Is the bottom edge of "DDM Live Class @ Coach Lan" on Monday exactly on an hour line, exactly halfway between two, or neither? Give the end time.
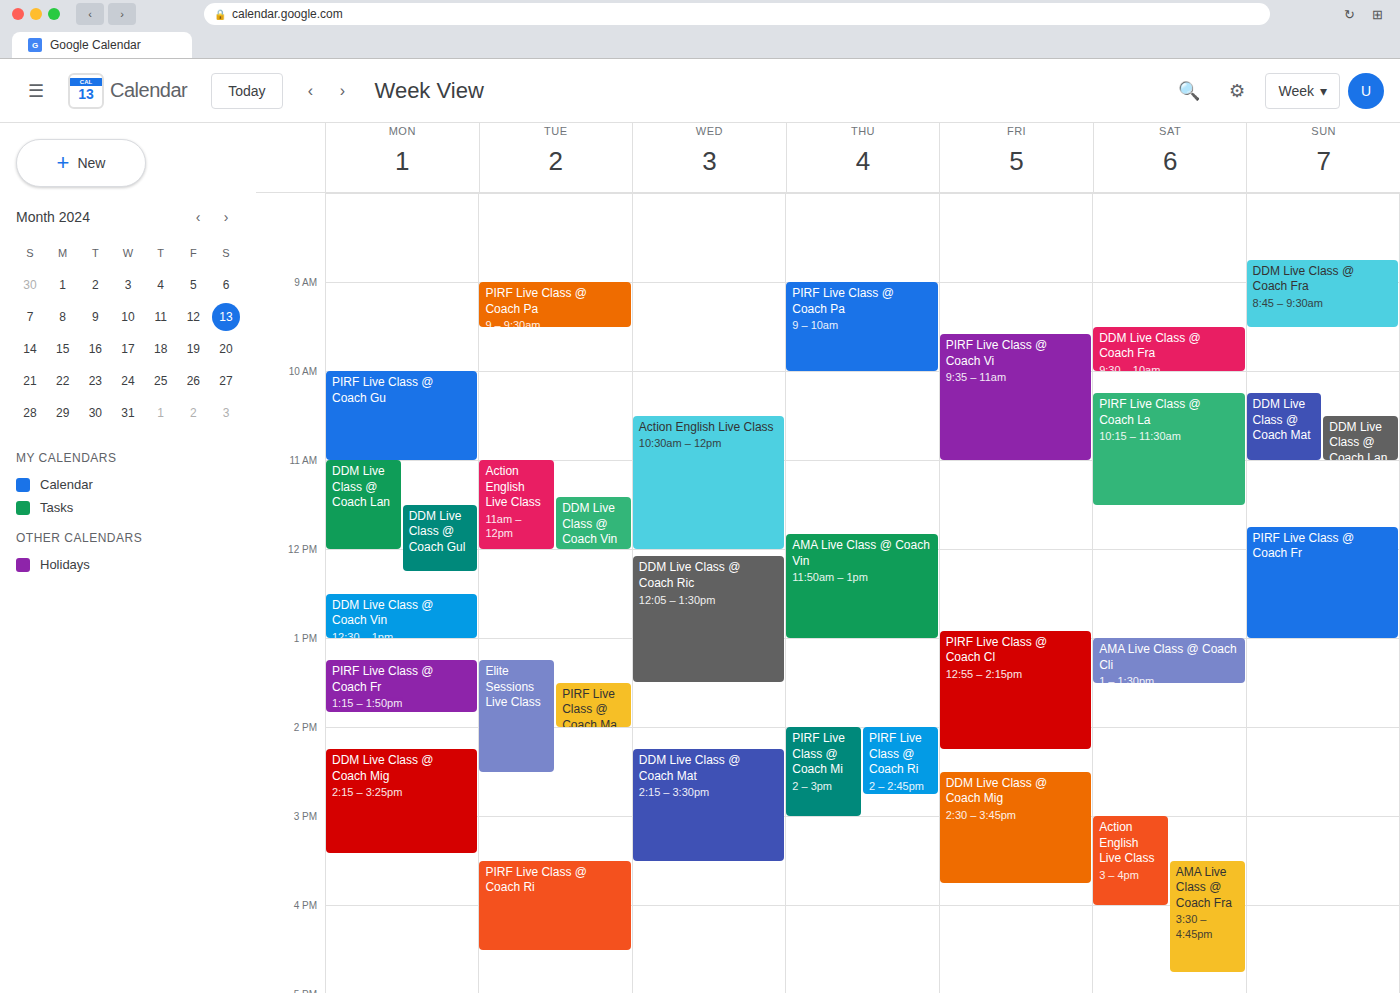
12:00 PM -- exactly on the 12 PM line.